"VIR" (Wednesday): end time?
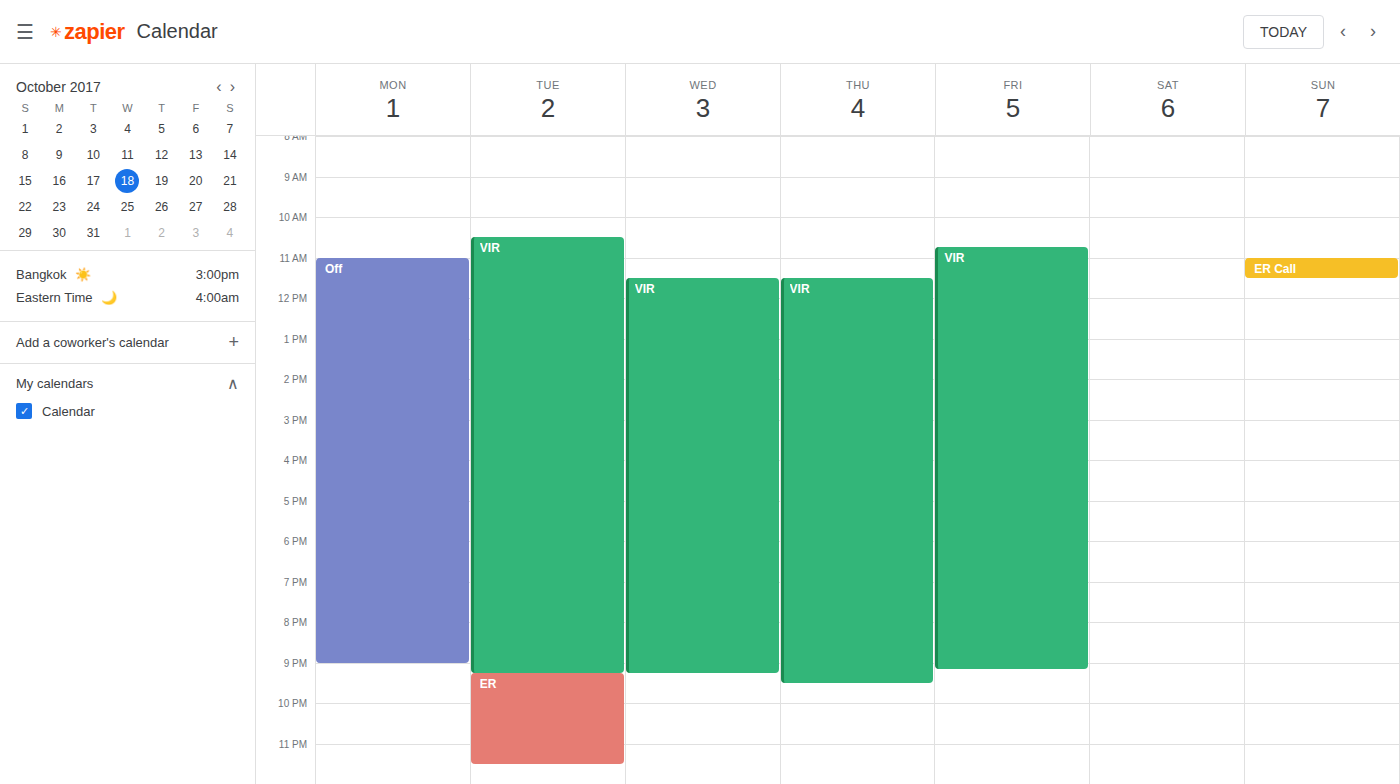
9:15 PM